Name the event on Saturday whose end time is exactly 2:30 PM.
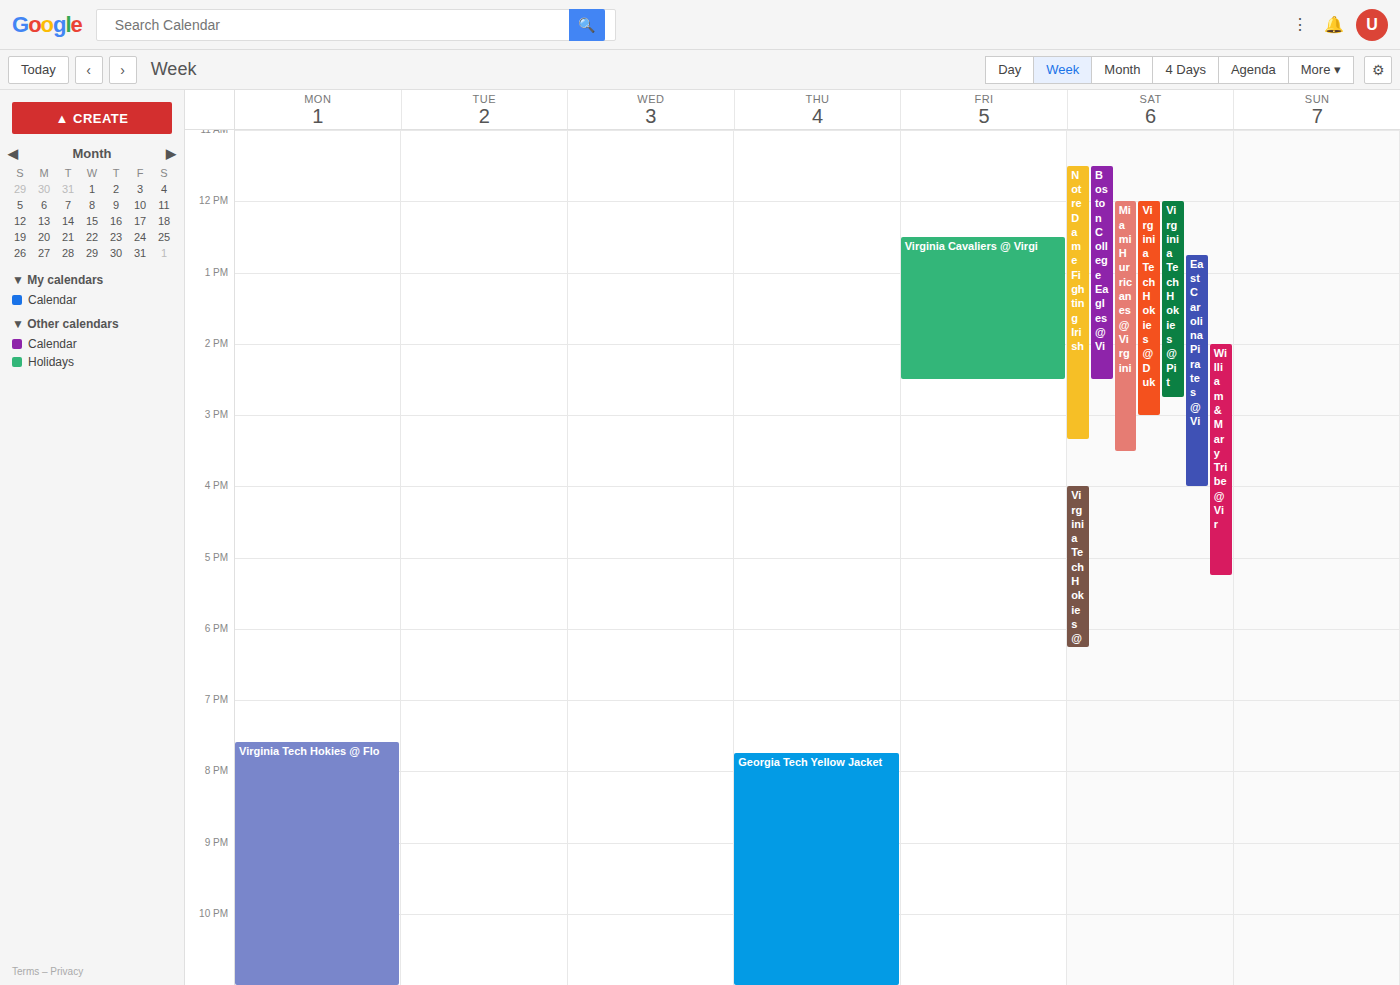
"Boston College Eagles @ Vi"